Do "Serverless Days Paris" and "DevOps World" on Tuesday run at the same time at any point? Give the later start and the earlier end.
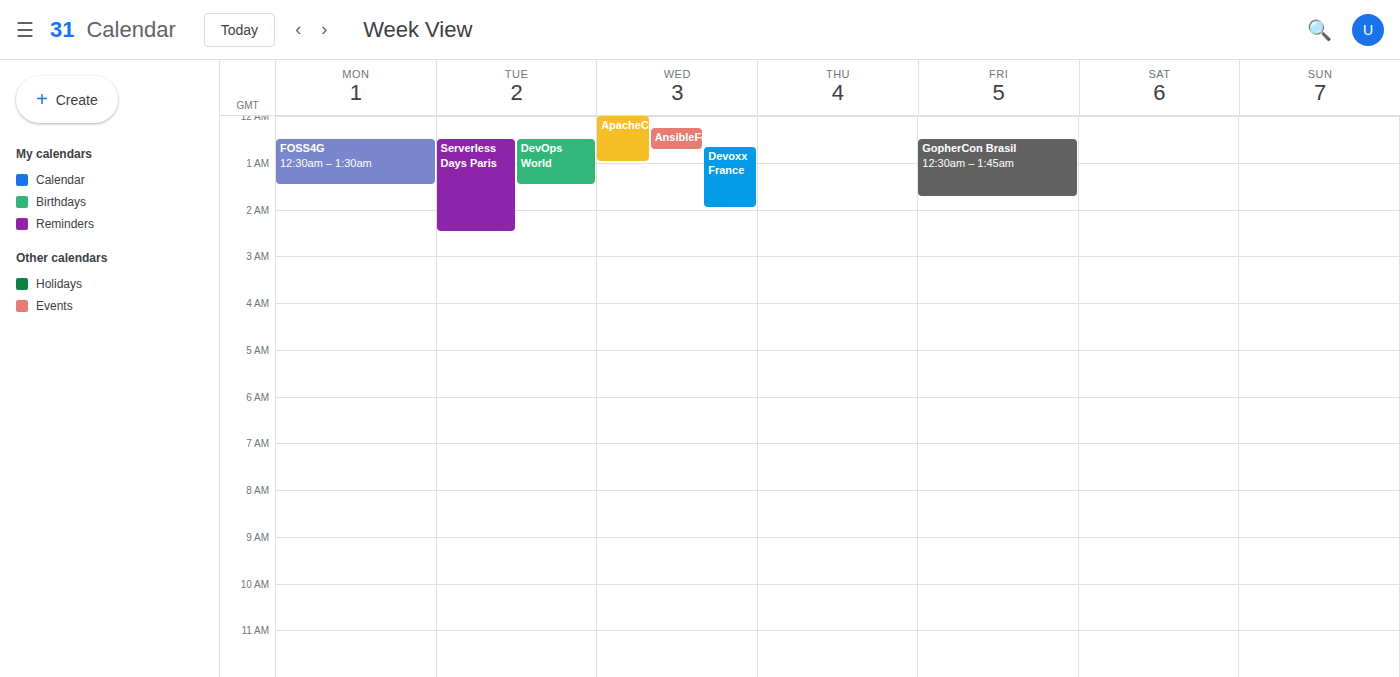
"DevOps World" runs 12:30 AM to 1:30 AM, inside "Serverless Days Paris" -- they overlap.